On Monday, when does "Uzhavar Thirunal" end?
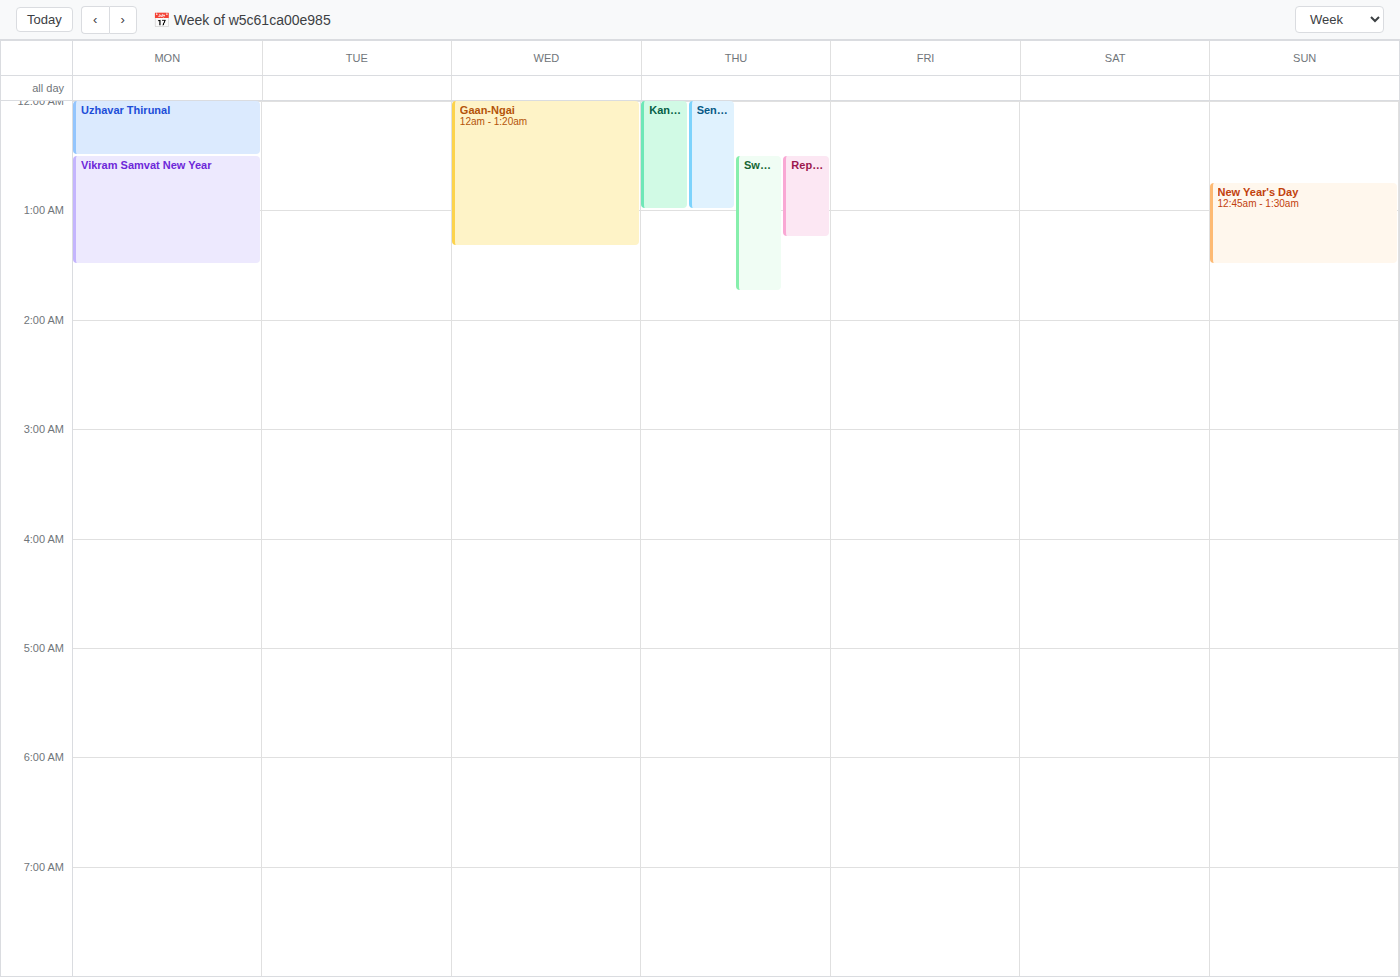
12:30 AM